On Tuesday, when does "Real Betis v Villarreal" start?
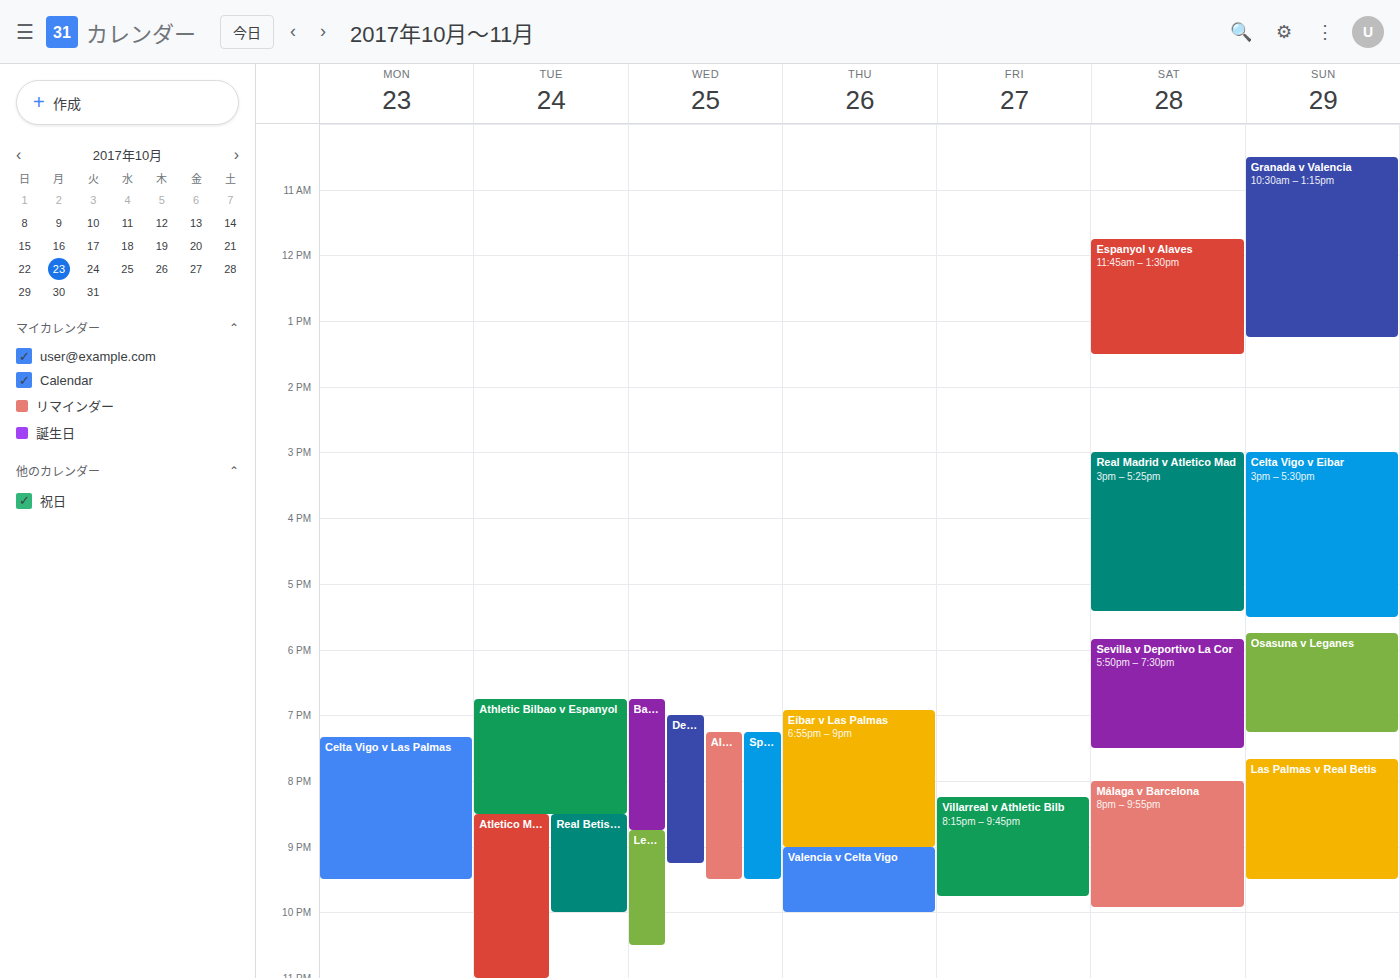
8:30 PM